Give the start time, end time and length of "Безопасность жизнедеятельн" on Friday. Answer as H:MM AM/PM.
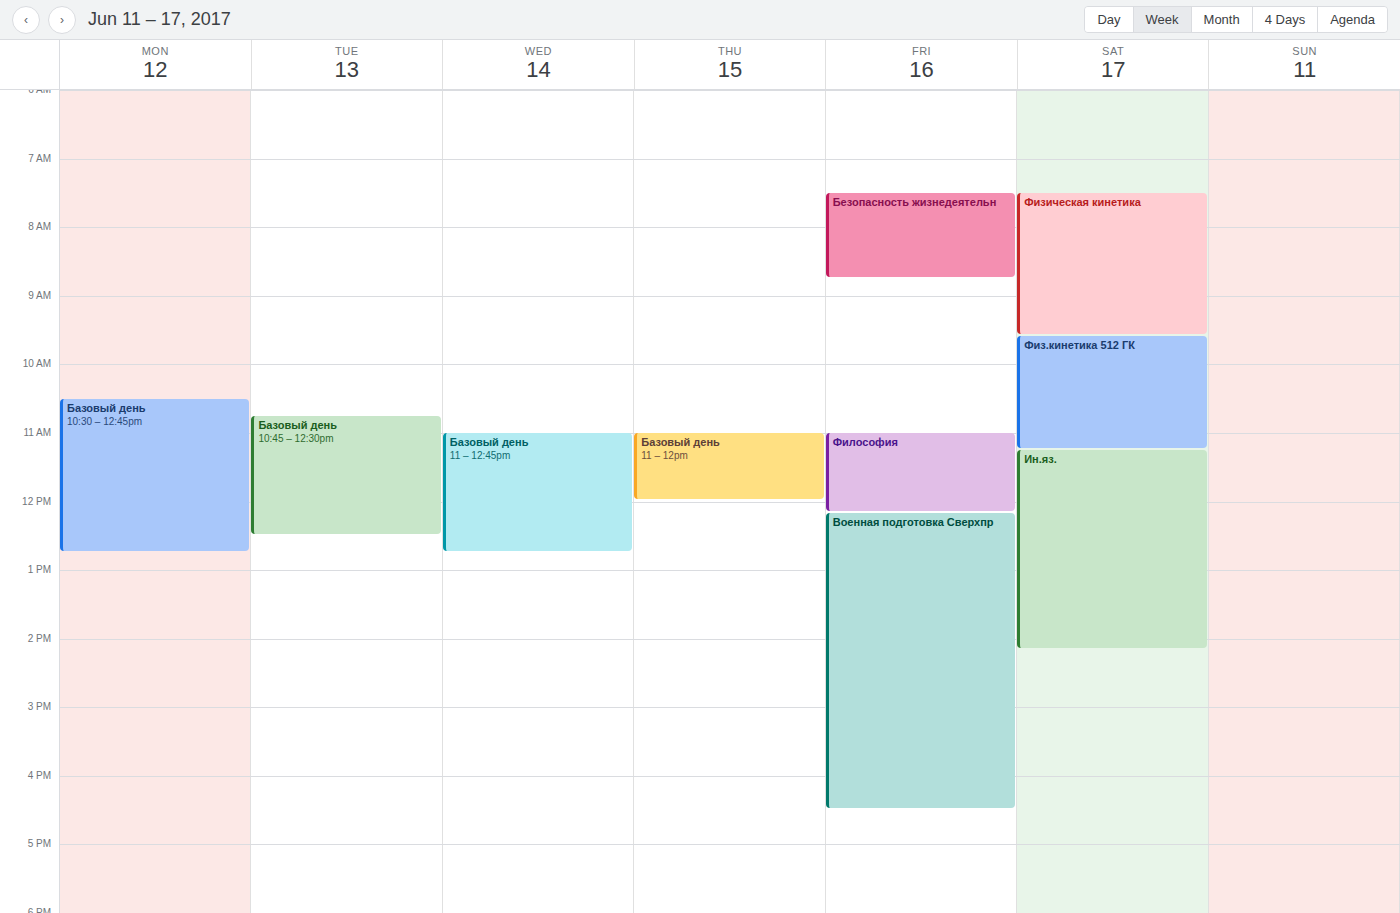
7:30 AM to 8:45 AM, 1 hour 15 minutes